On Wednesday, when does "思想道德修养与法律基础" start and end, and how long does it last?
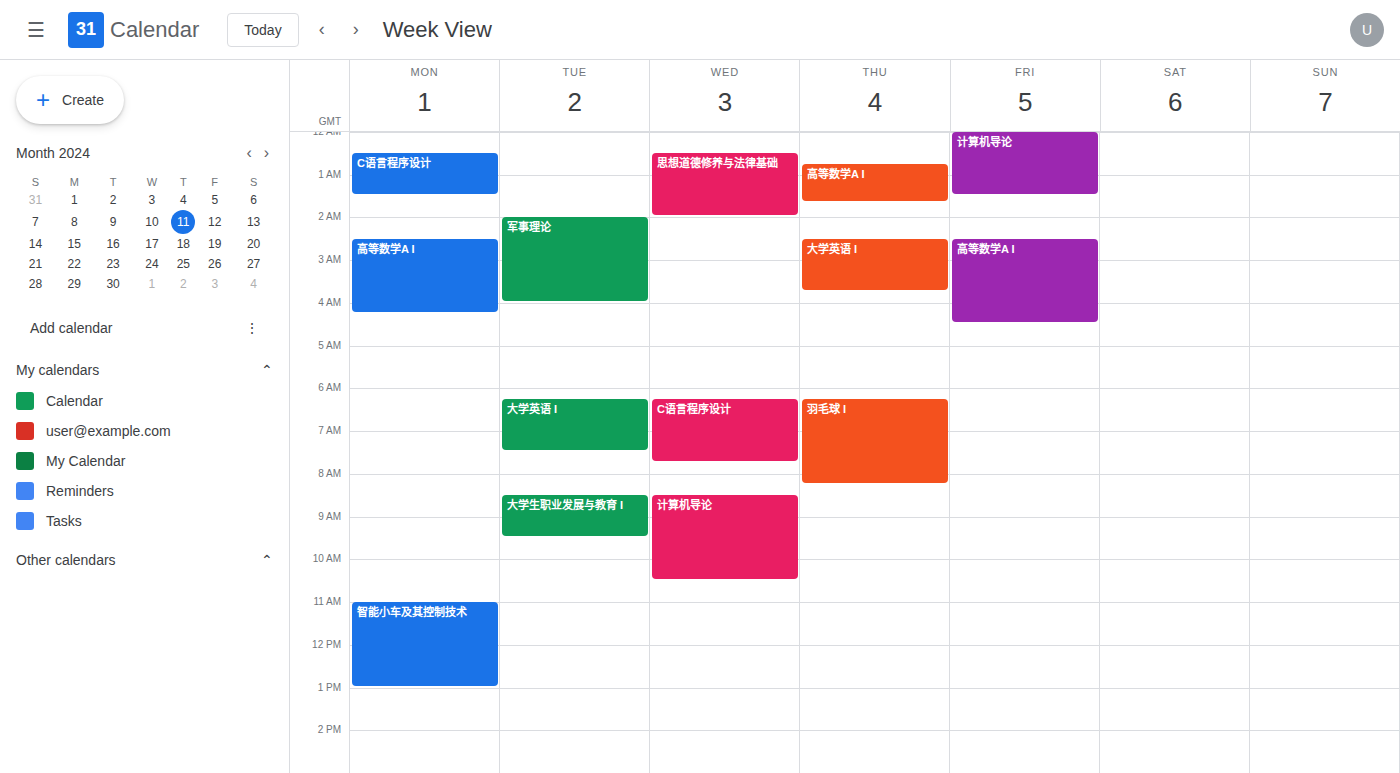
12:30 AM to 2:00 AM, 1 hour 30 minutes